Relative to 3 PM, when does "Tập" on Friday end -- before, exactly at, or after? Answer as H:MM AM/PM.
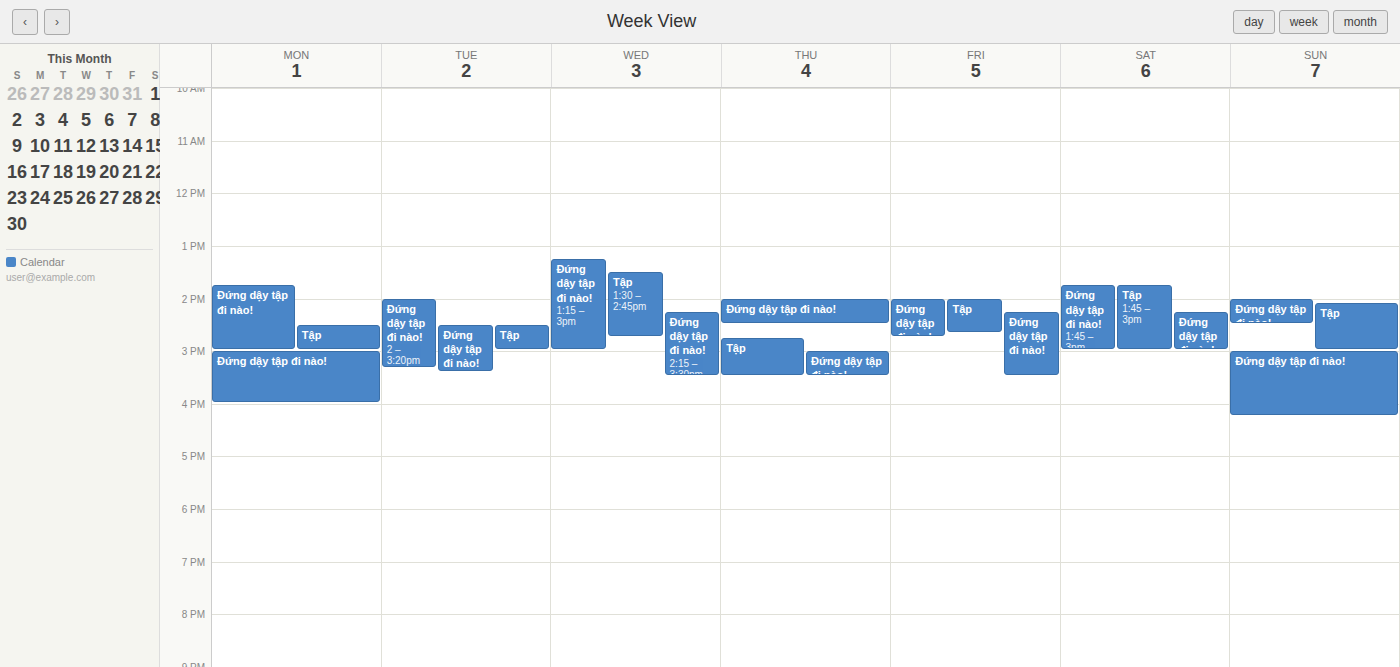
2:40 PM -- before 3 PM, 20 minutes above the 3 PM line.